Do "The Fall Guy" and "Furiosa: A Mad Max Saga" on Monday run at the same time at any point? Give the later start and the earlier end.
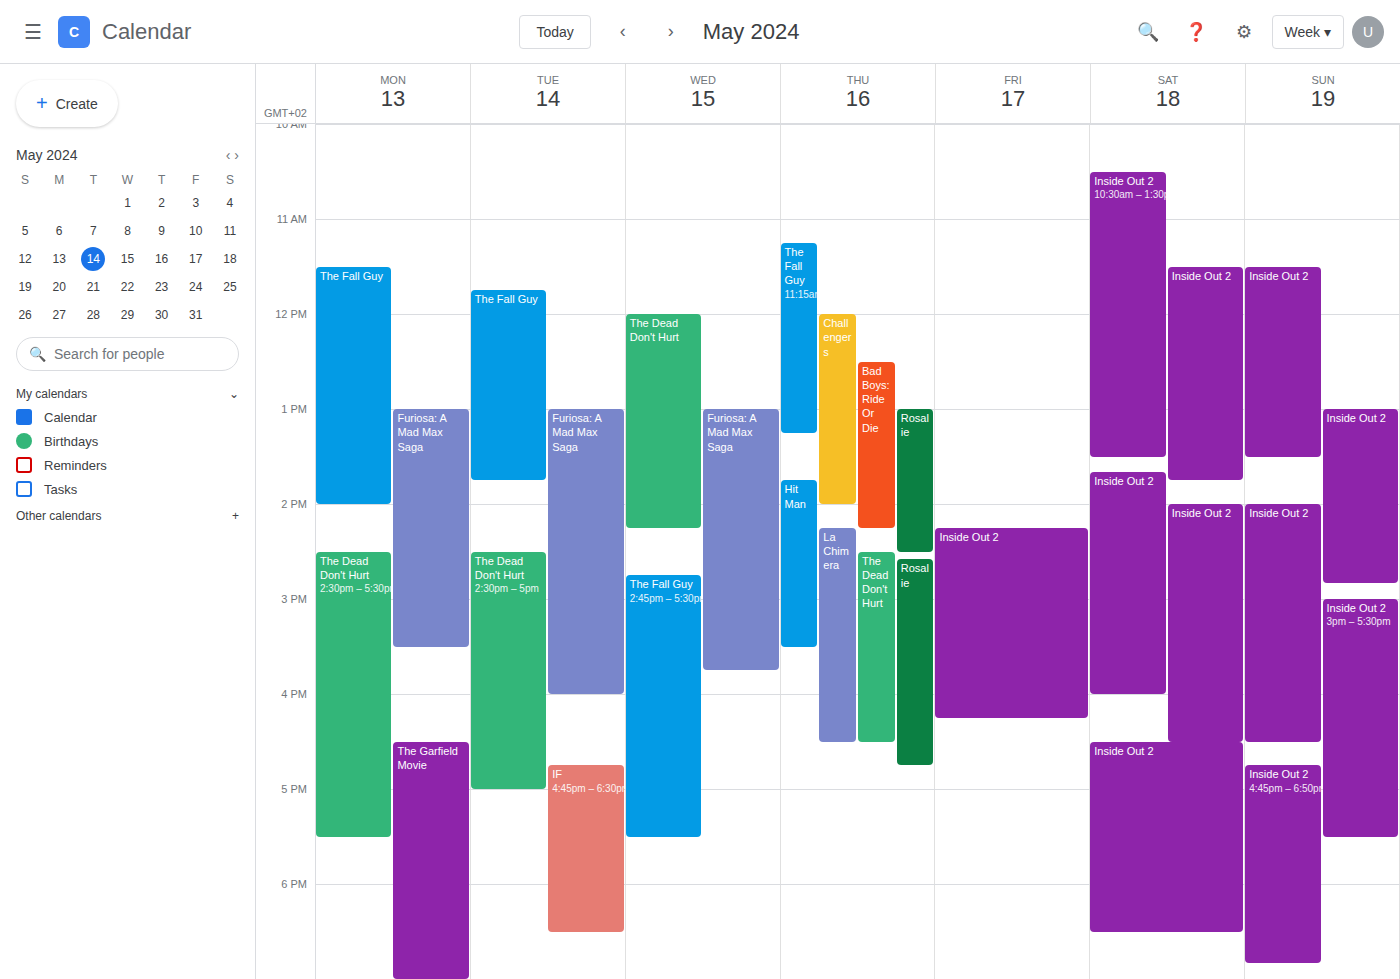
"Furiosa: A Mad Max Saga" starts at 1:00 PM, before "The Fall Guy" ends at 2:00 PM -- they overlap.